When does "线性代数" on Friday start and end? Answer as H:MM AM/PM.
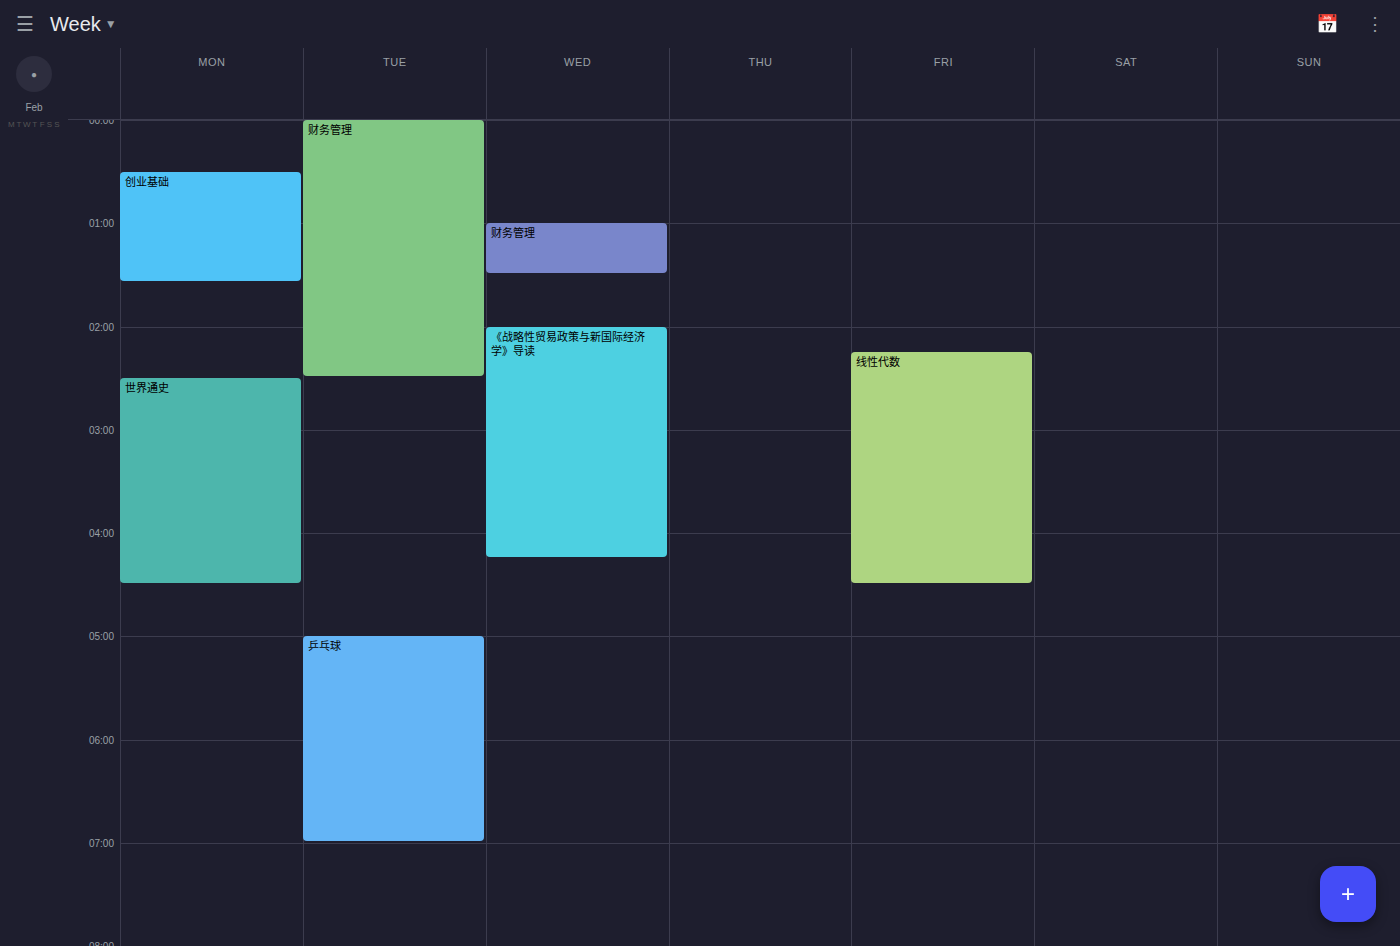
2:15 AM to 4:30 AM